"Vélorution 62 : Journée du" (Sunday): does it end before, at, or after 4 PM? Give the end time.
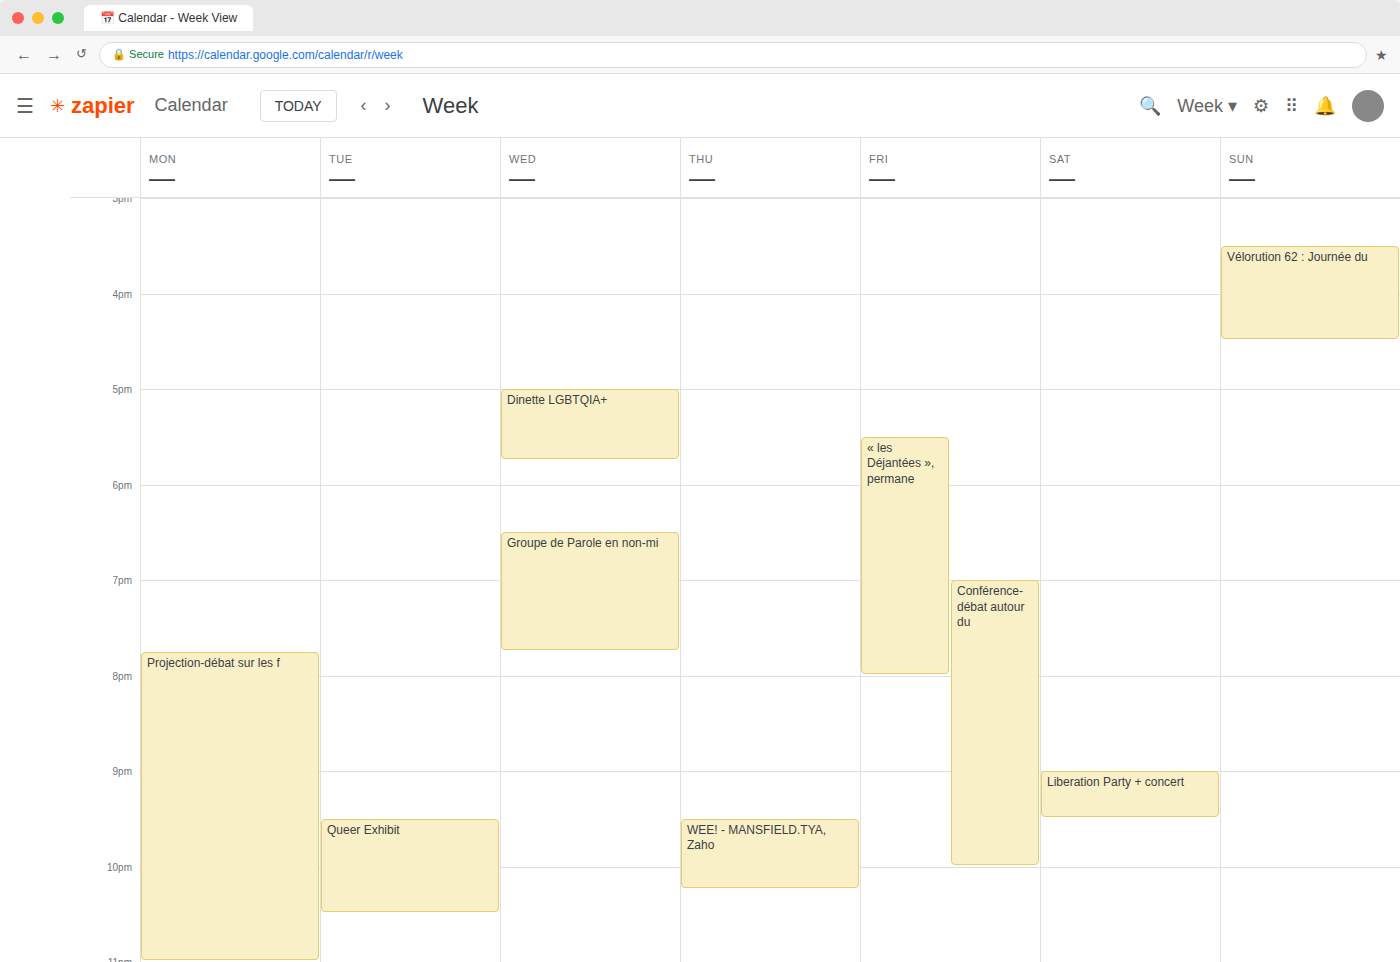
4:30 PM -- after 4 PM, 30 minutes below the 4 PM line.